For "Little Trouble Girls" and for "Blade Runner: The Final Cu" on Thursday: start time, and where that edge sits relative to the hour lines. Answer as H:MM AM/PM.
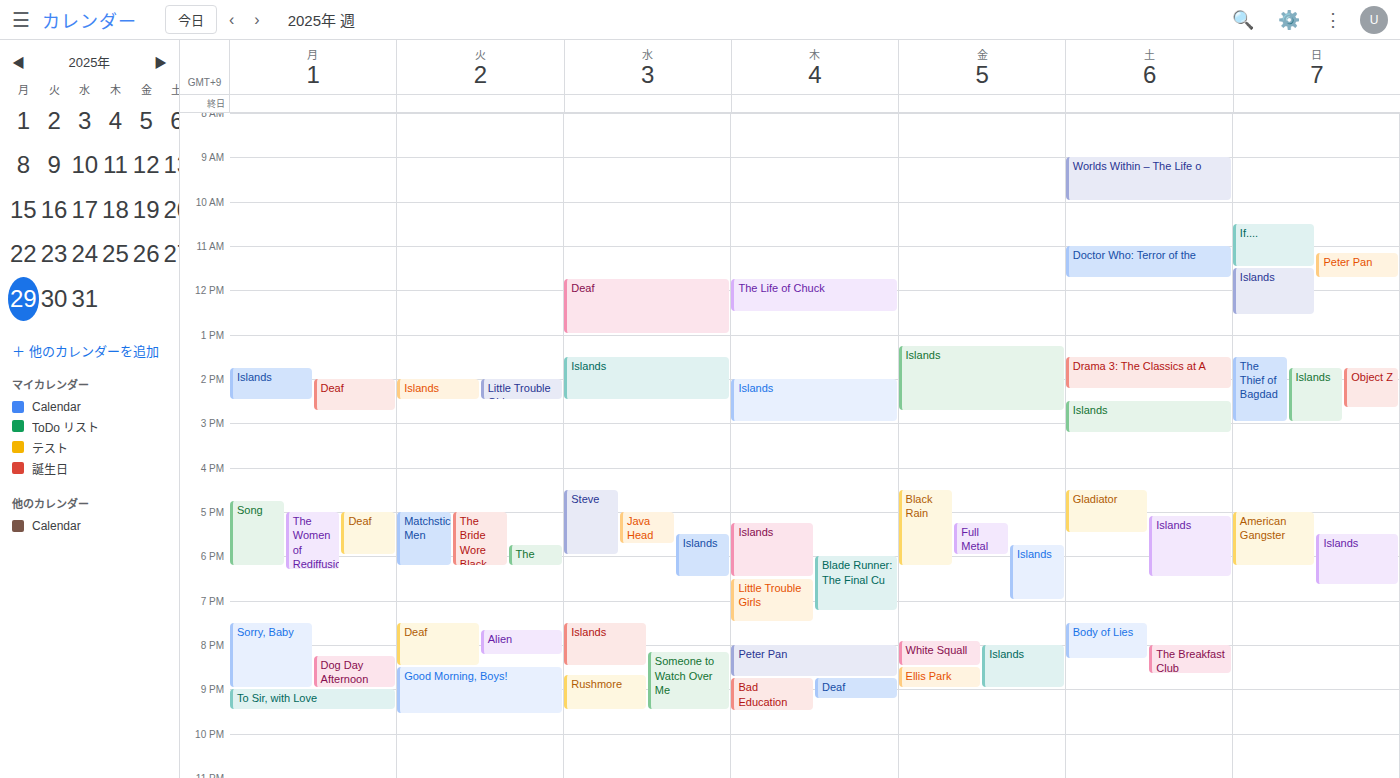
"Little Trouble Girls": 6:30 PM, halfway between the 6 PM and 7 PM lines. "Blade Runner: The Final Cu": 6:00 PM, exactly on the 6 PM line.